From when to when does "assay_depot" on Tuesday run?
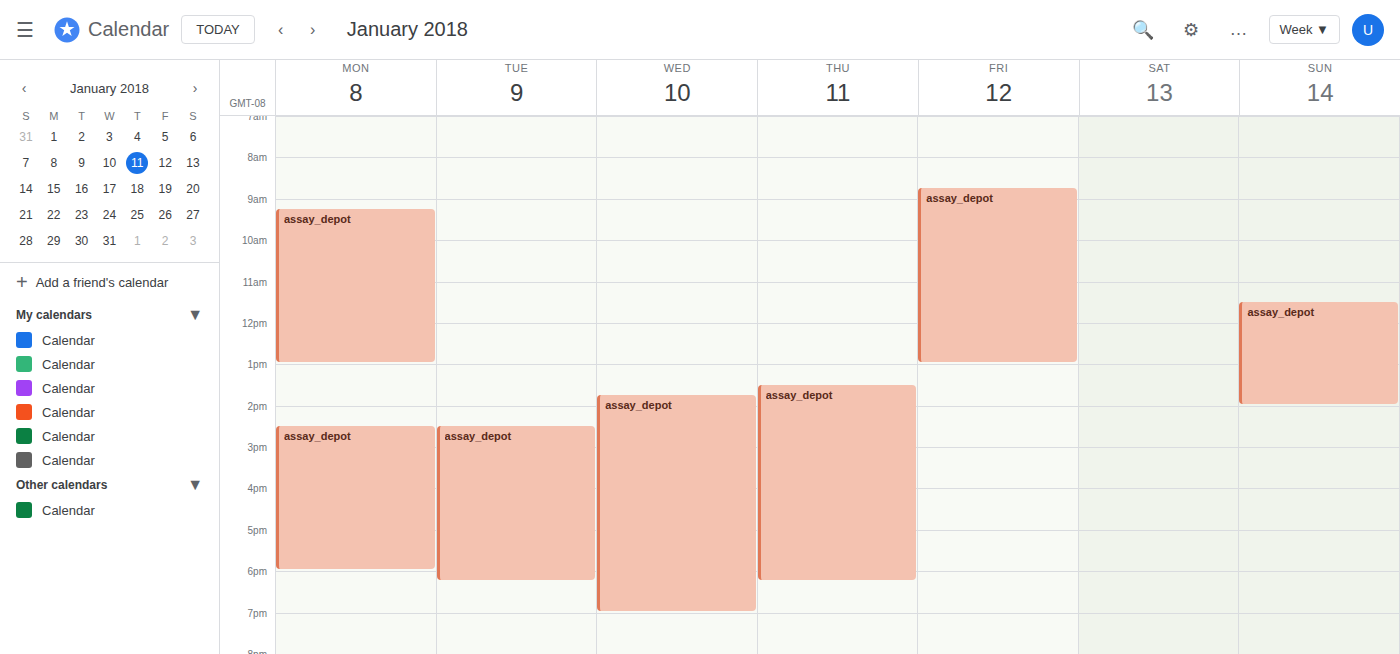
2:30 PM to 6:15 PM